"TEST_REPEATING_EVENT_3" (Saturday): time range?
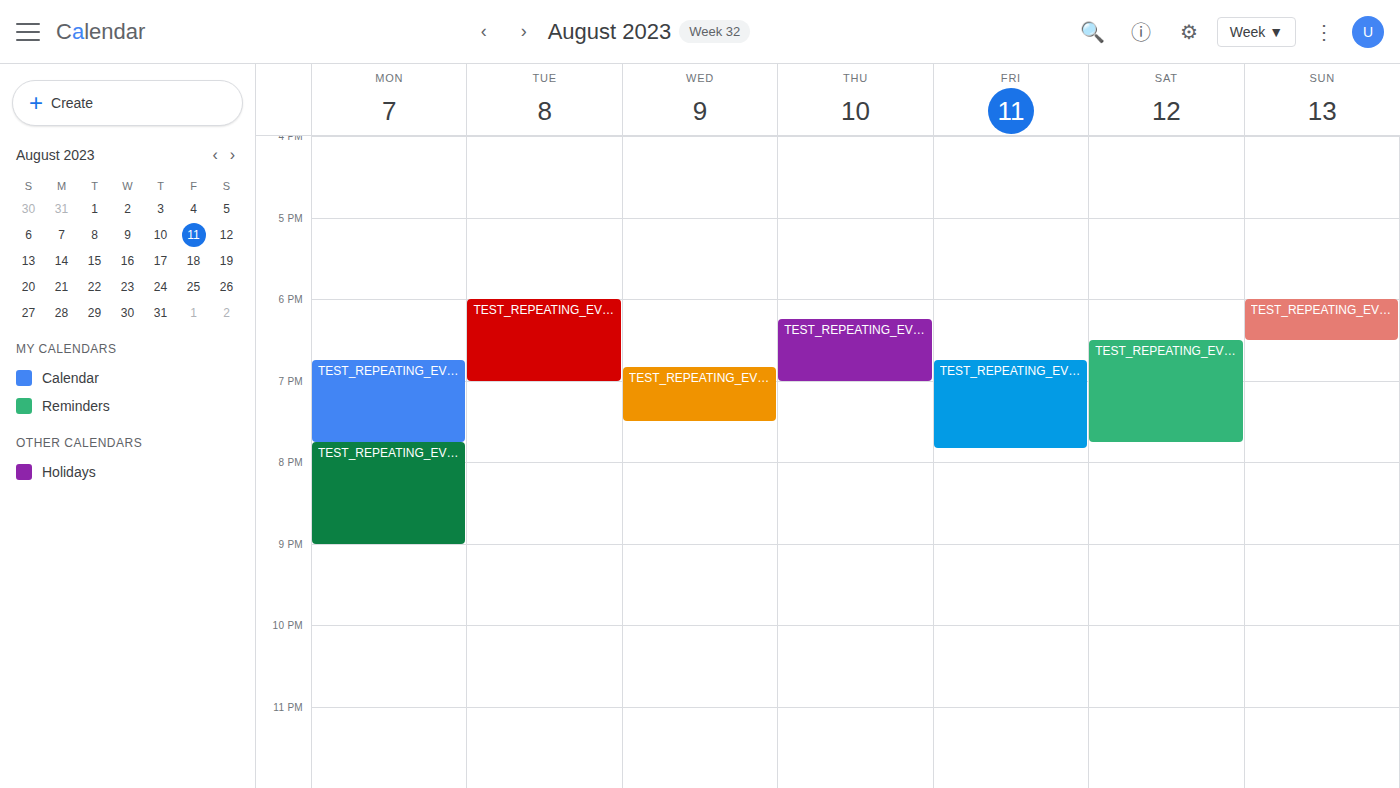
18:30 to 19:45